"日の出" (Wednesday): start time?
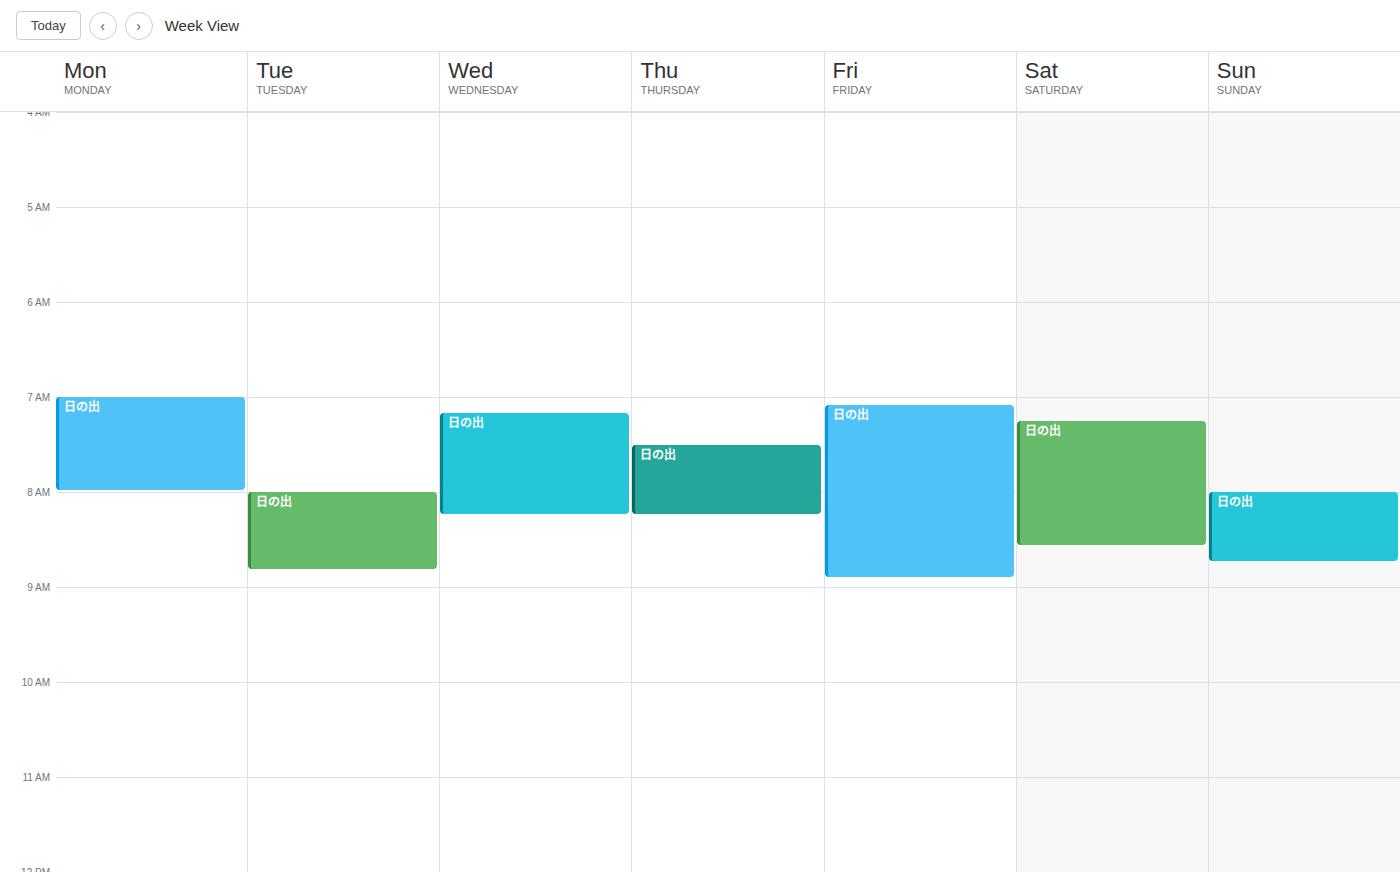
07:10